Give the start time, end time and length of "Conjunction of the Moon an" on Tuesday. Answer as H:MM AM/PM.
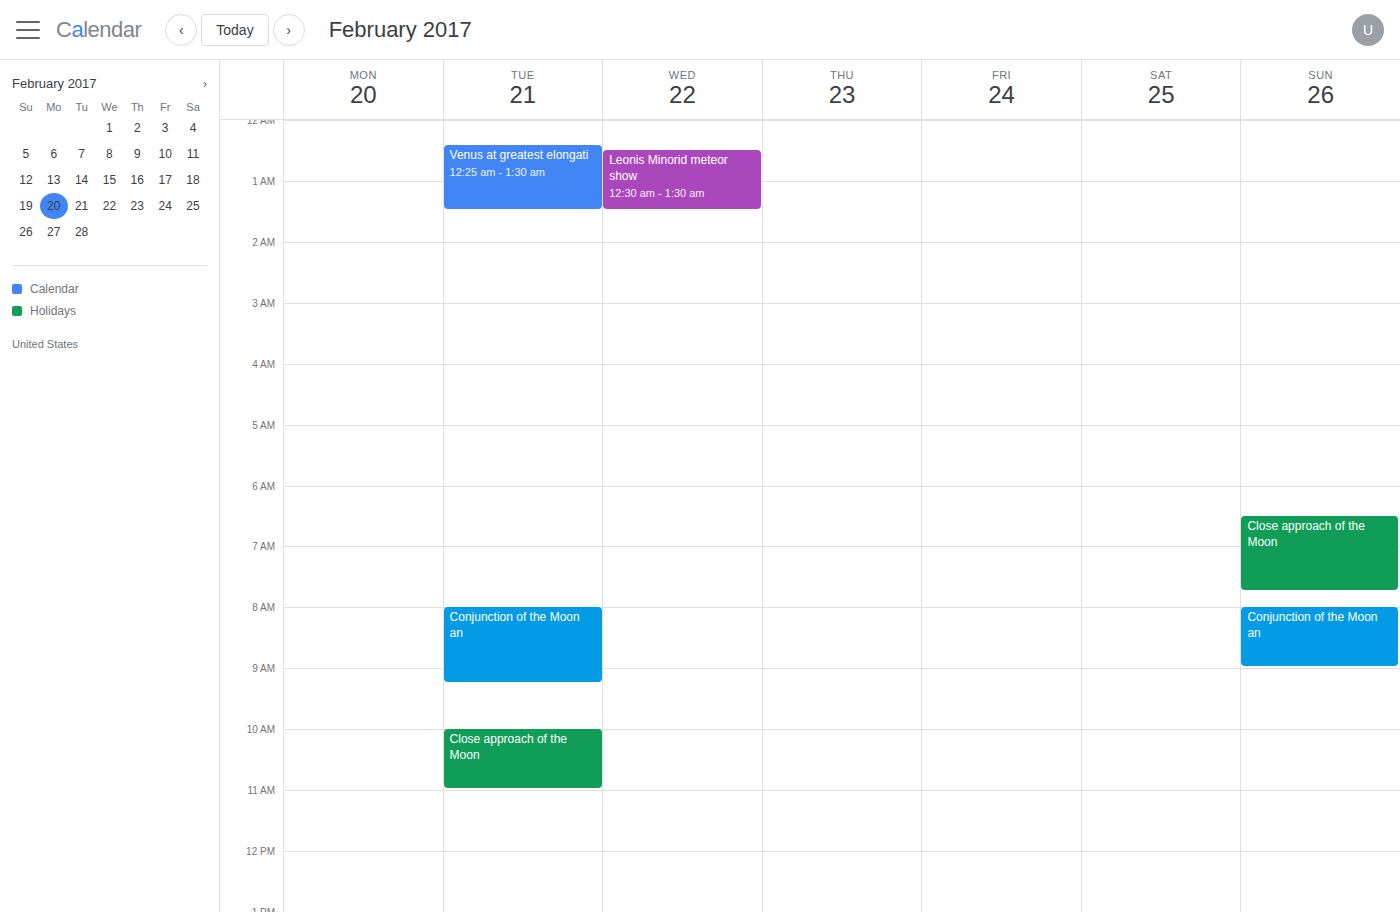
8:00 AM to 9:15 AM, 1 hour 15 minutes